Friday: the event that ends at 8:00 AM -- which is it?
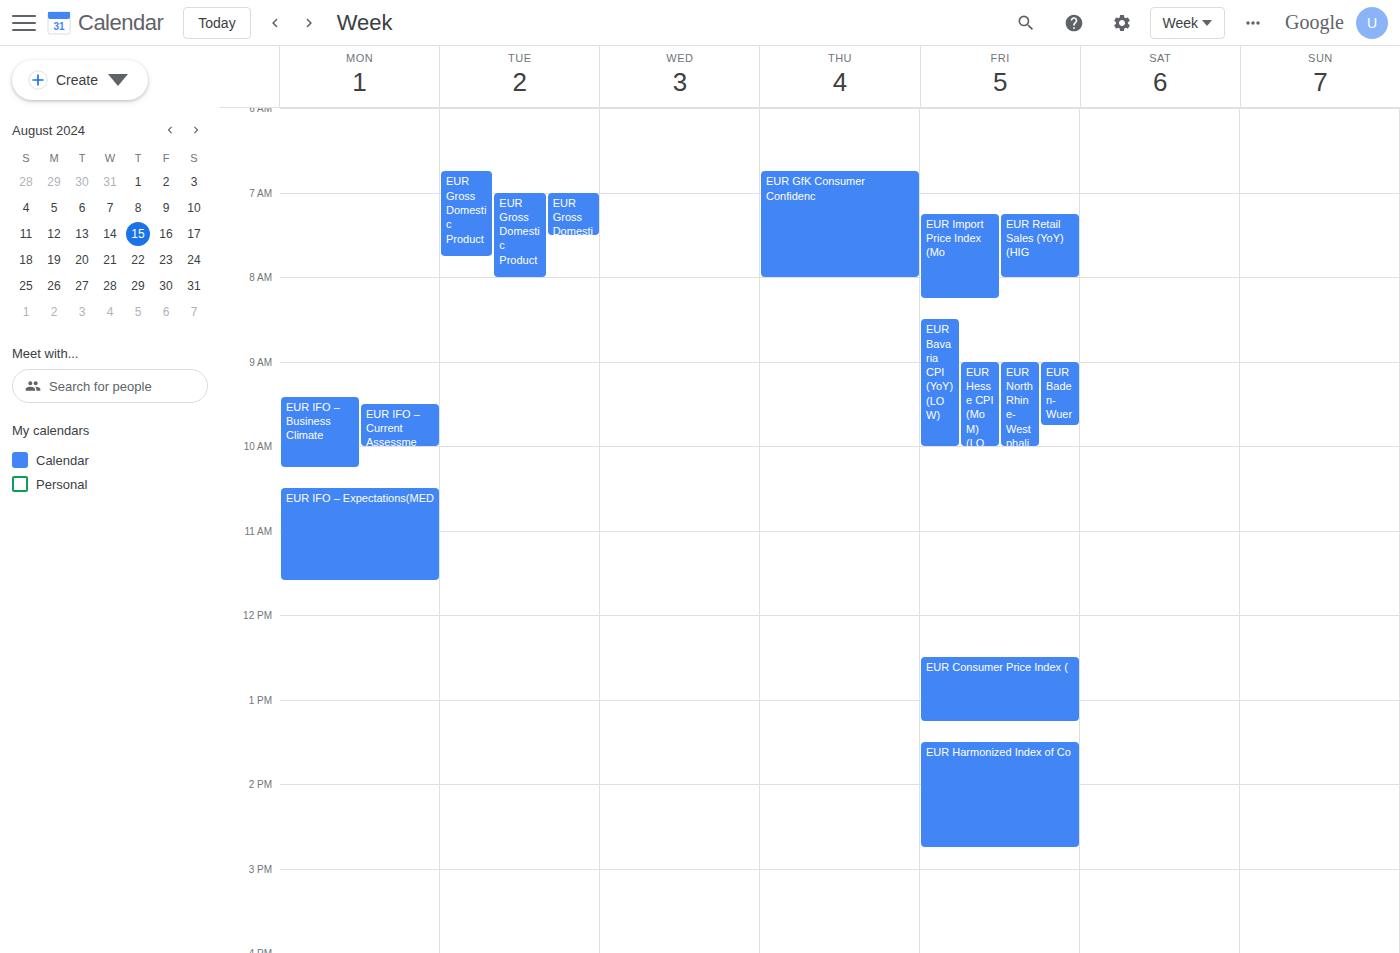
"EUR Retail Sales (YoY)(HIG"